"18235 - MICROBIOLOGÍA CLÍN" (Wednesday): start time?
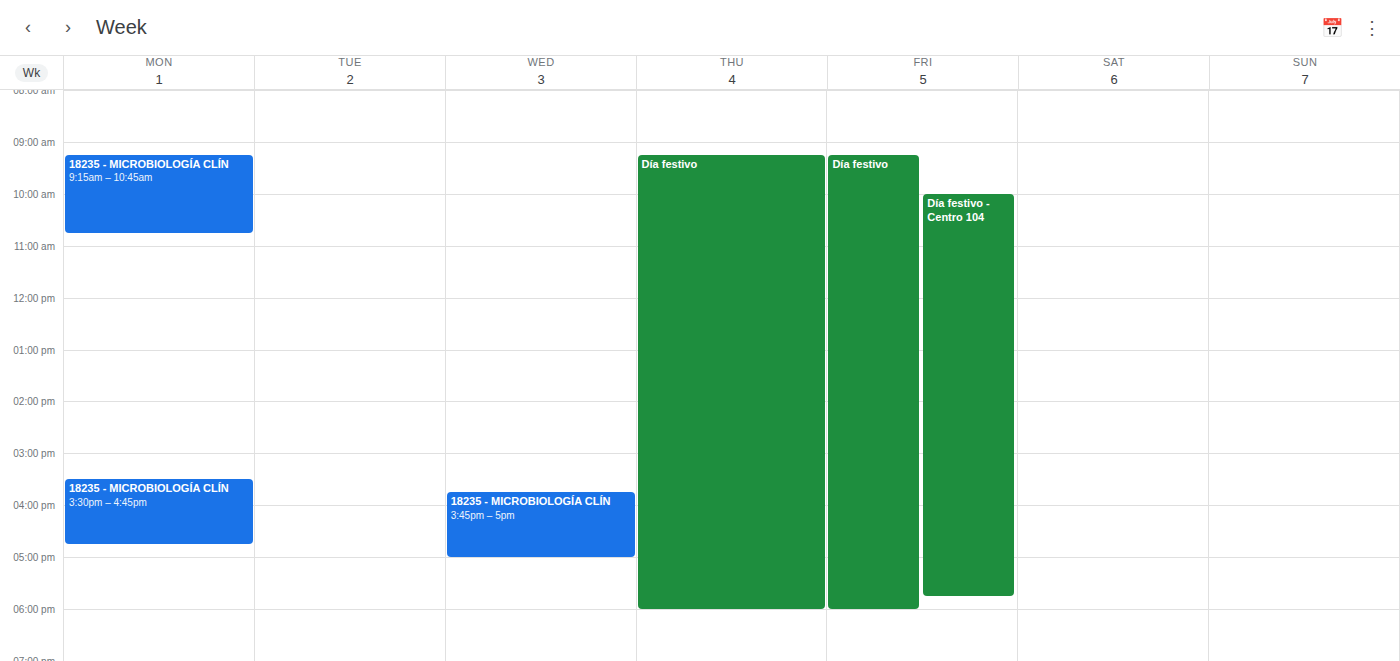
3:45 PM